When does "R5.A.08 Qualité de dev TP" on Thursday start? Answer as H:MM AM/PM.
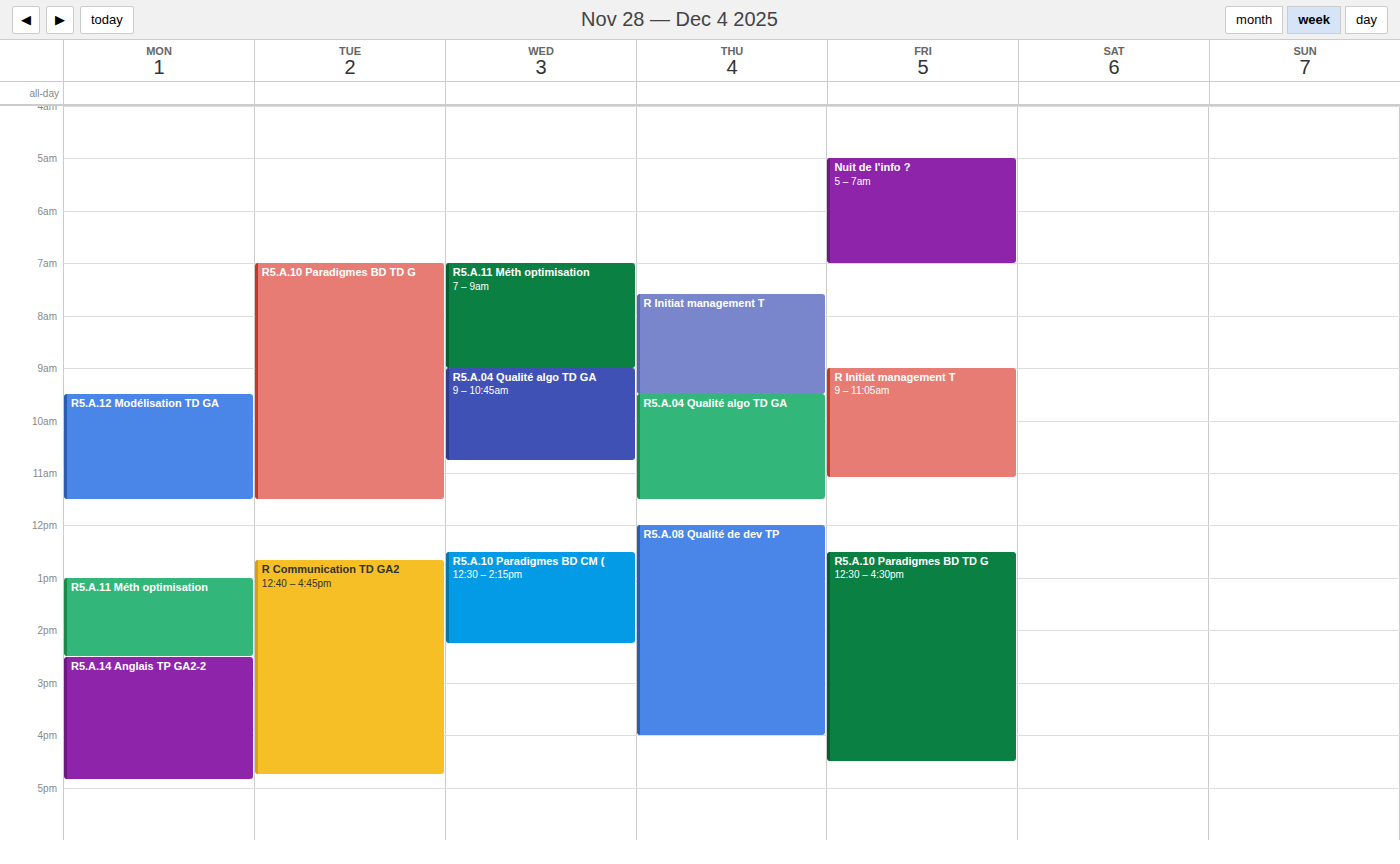
12:00 PM